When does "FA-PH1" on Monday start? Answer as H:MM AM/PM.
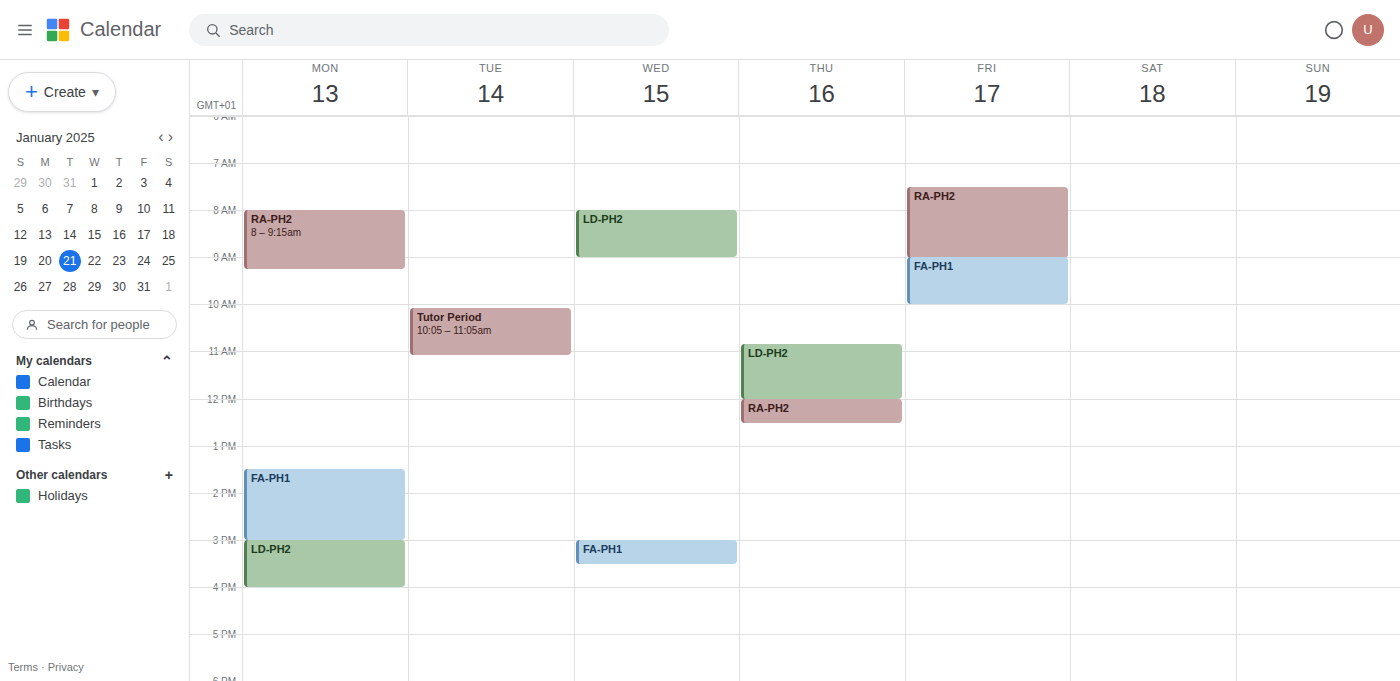
1:30 PM